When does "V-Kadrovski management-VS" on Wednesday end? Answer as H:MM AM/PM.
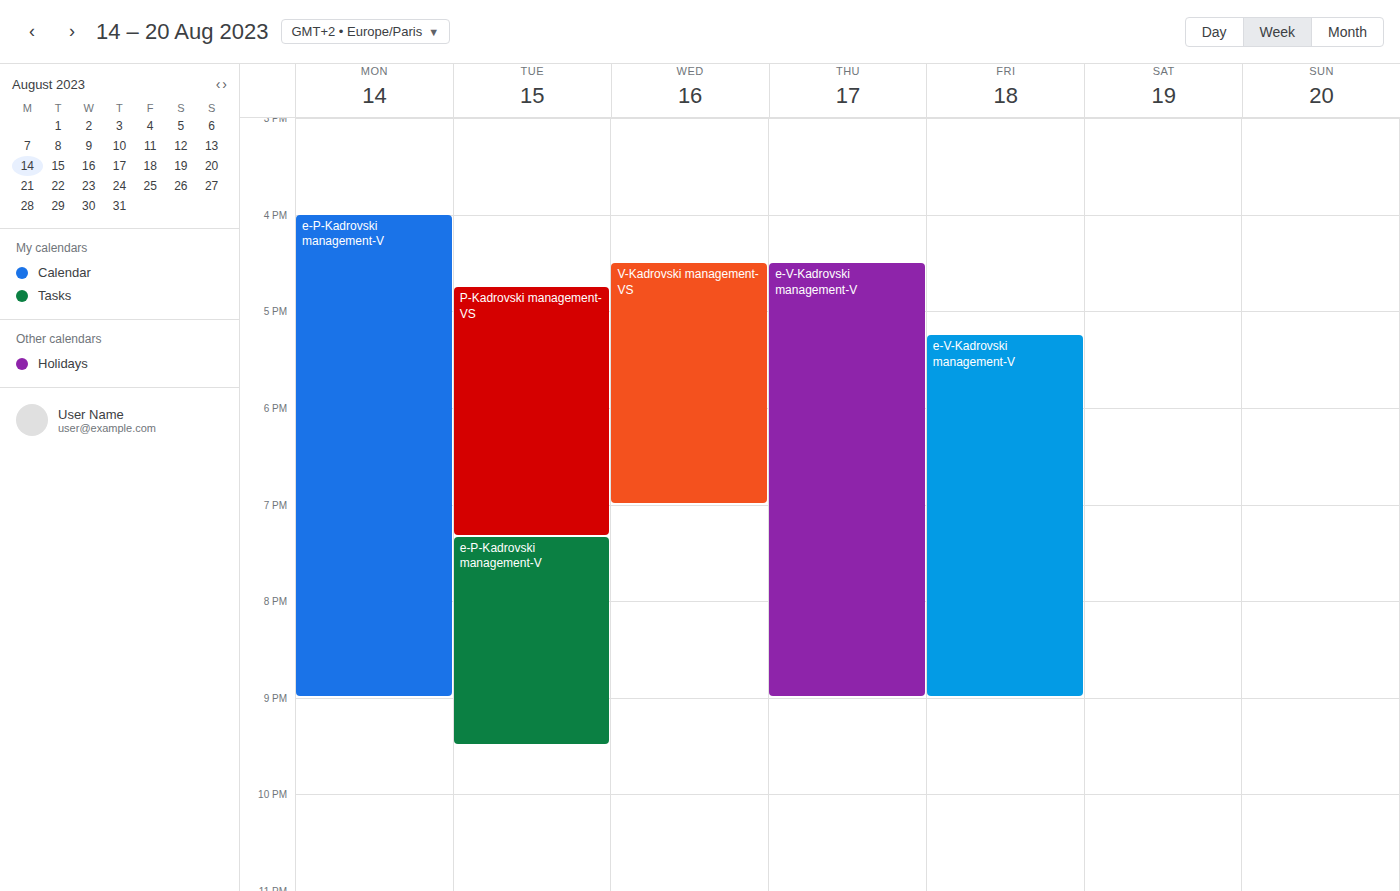
7:00 PM